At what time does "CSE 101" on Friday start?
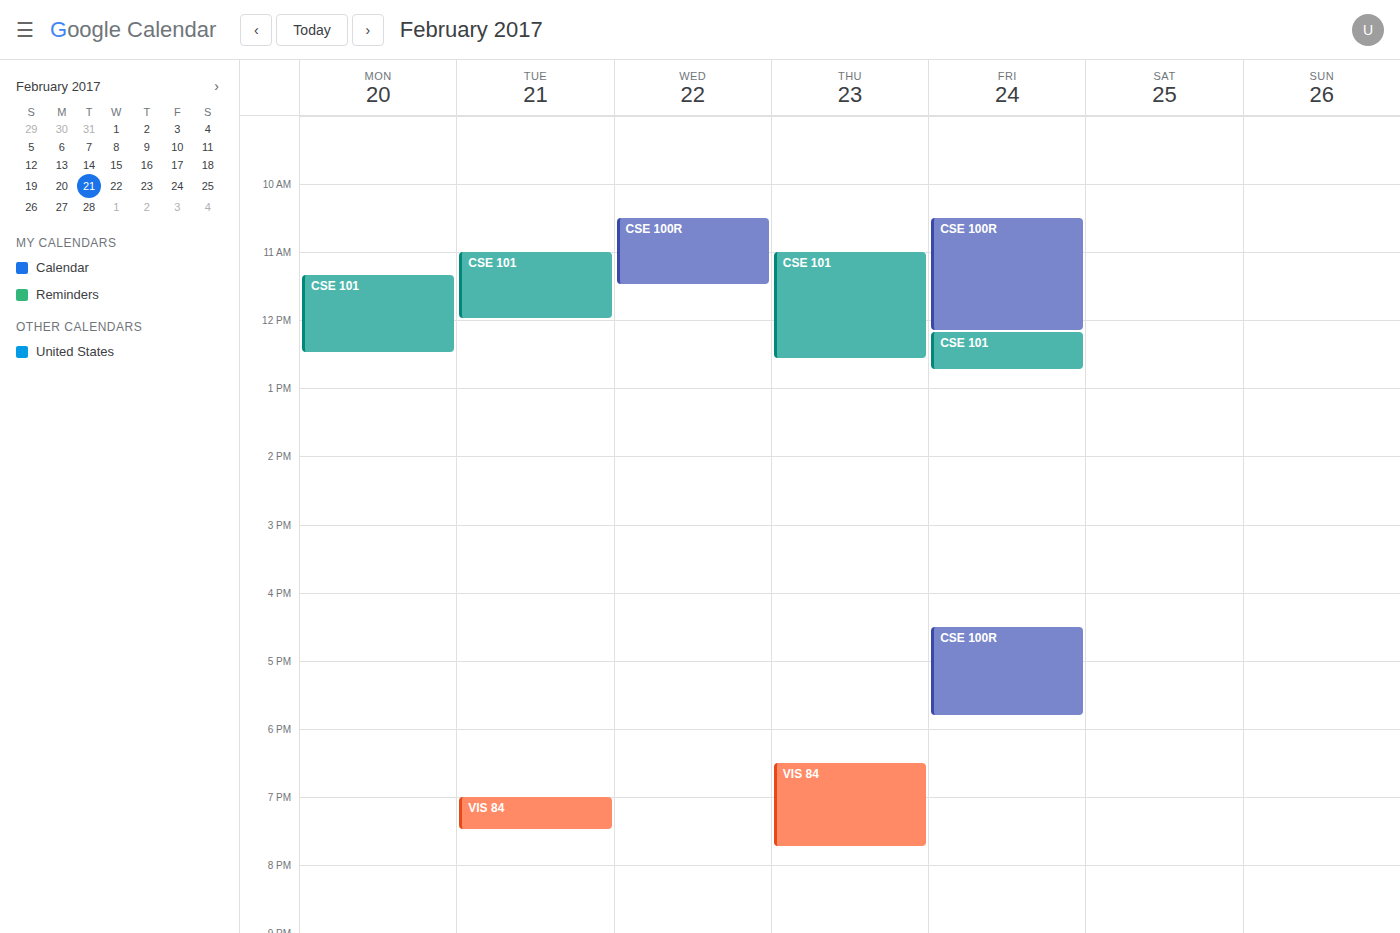
12:10 PM